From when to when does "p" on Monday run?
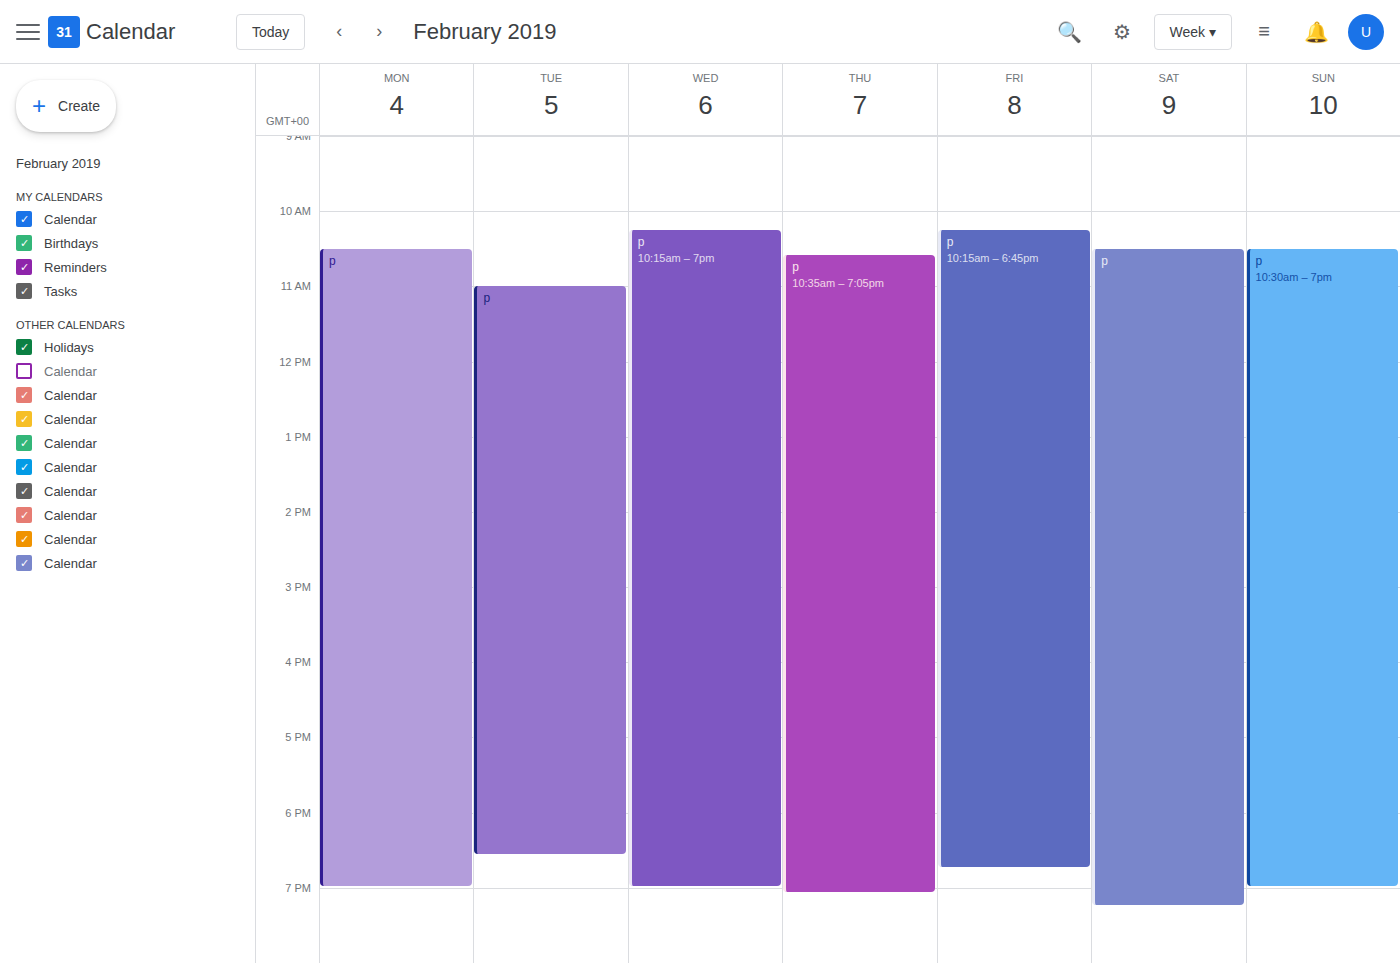
10:30 AM to 7:00 PM